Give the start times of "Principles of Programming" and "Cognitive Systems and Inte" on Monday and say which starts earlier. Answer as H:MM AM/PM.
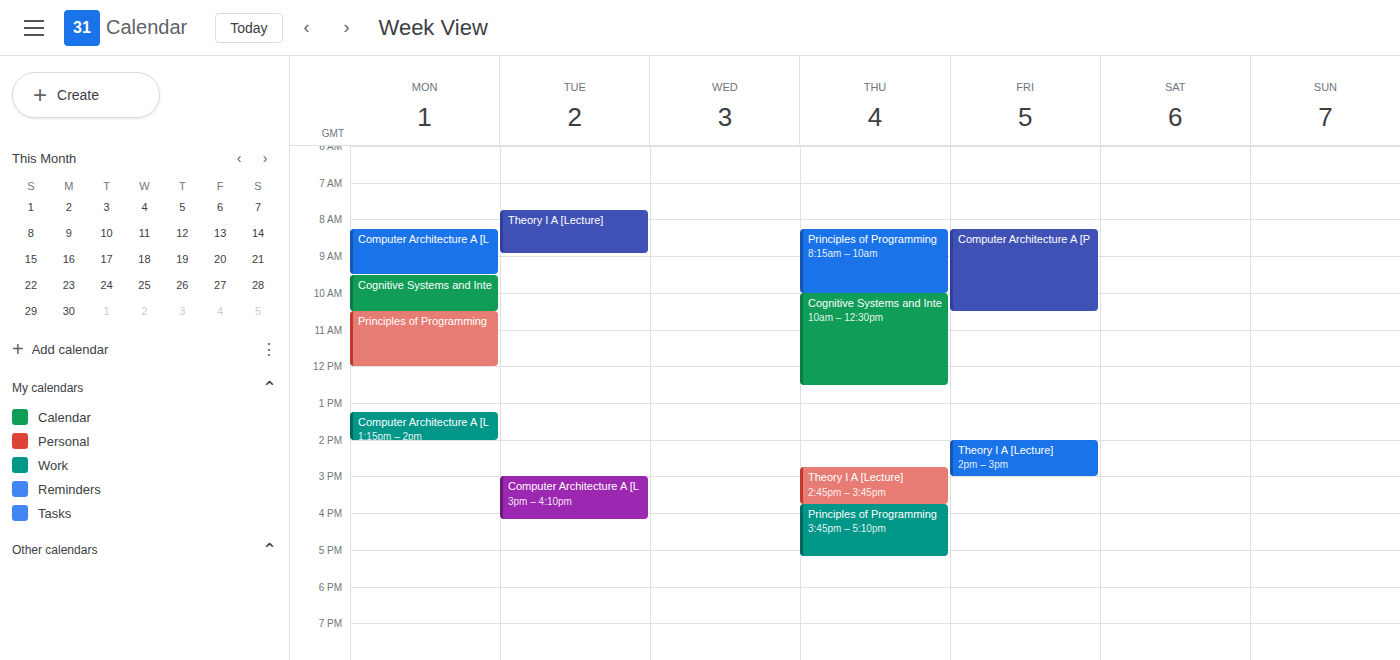
"Cognitive Systems and Inte" 9:30 AM; "Principles of Programming" 10:30 AM.